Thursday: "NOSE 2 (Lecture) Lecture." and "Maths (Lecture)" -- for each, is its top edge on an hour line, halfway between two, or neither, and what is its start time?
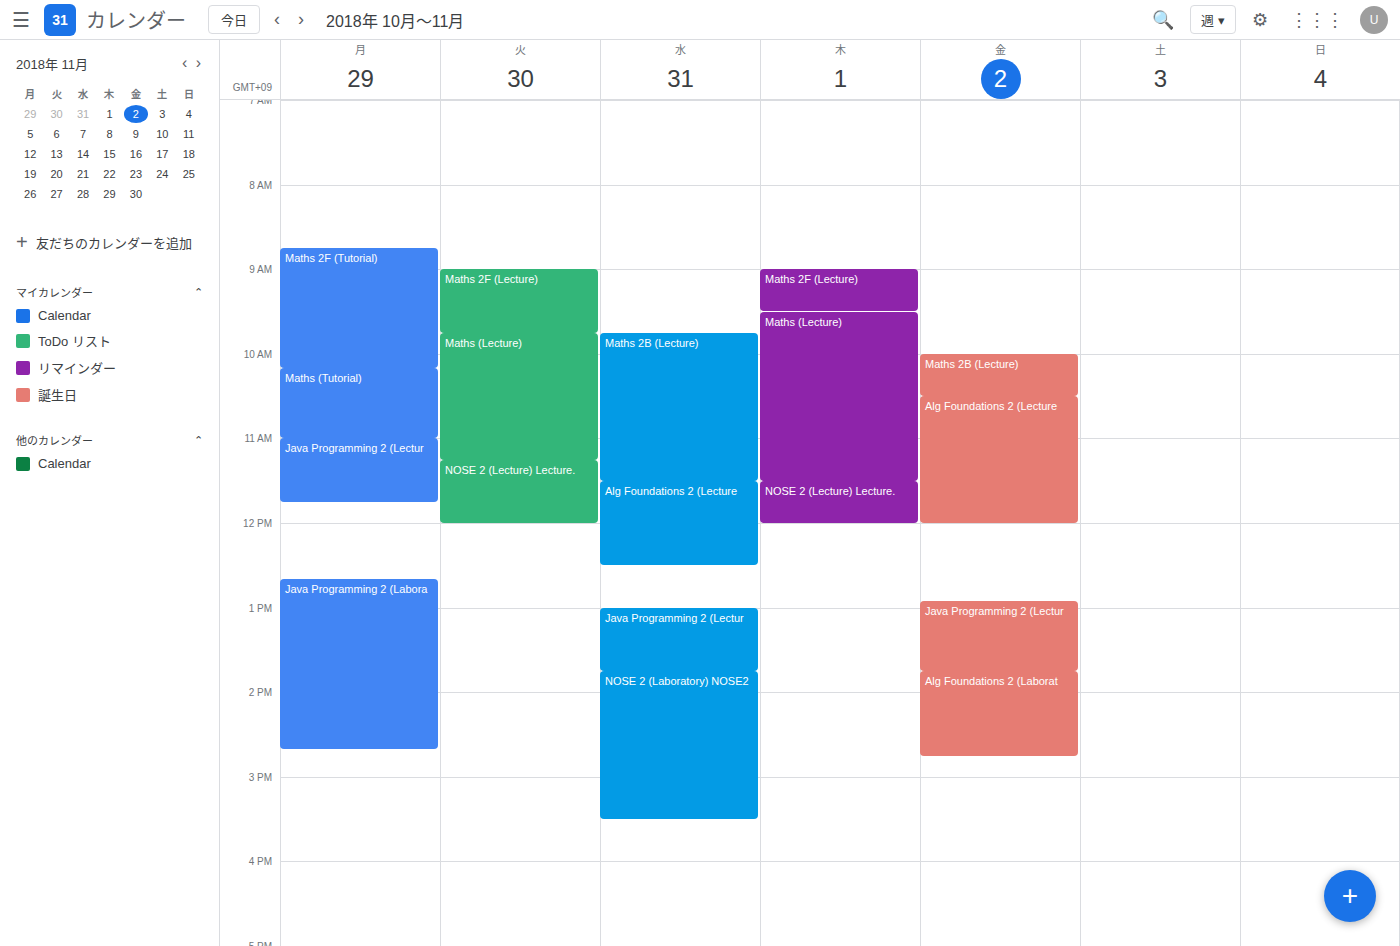
"NOSE 2 (Lecture) Lecture.": 11:30 AM, halfway between the 11 AM and 12 PM lines. "Maths (Lecture)": 9:30 AM, halfway between the 9 AM and 10 AM lines.